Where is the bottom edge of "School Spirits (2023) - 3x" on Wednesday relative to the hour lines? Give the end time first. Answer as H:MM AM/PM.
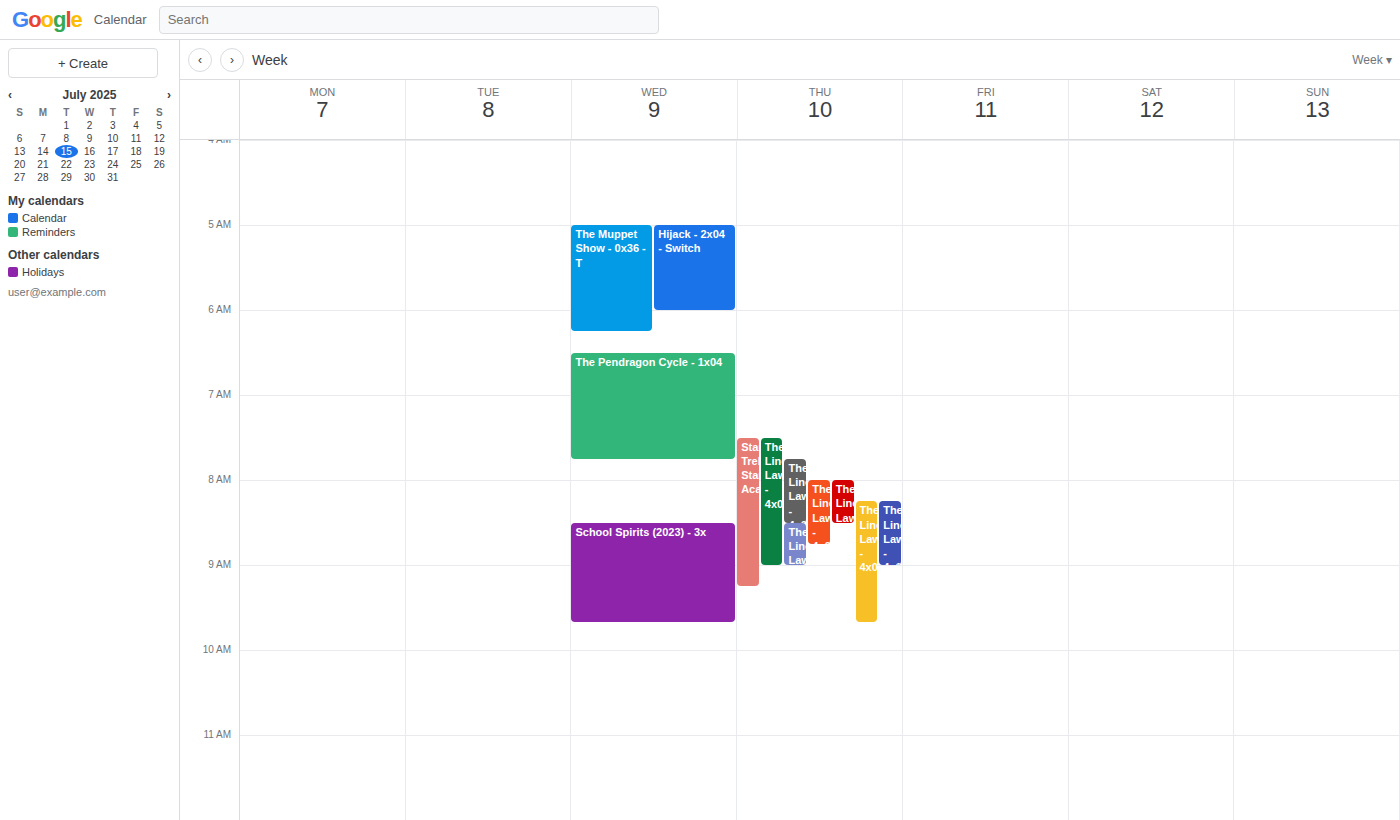
9:40 AM -- neither: 40 minutes below the 9 AM line and 20 minutes above the 10 AM line.